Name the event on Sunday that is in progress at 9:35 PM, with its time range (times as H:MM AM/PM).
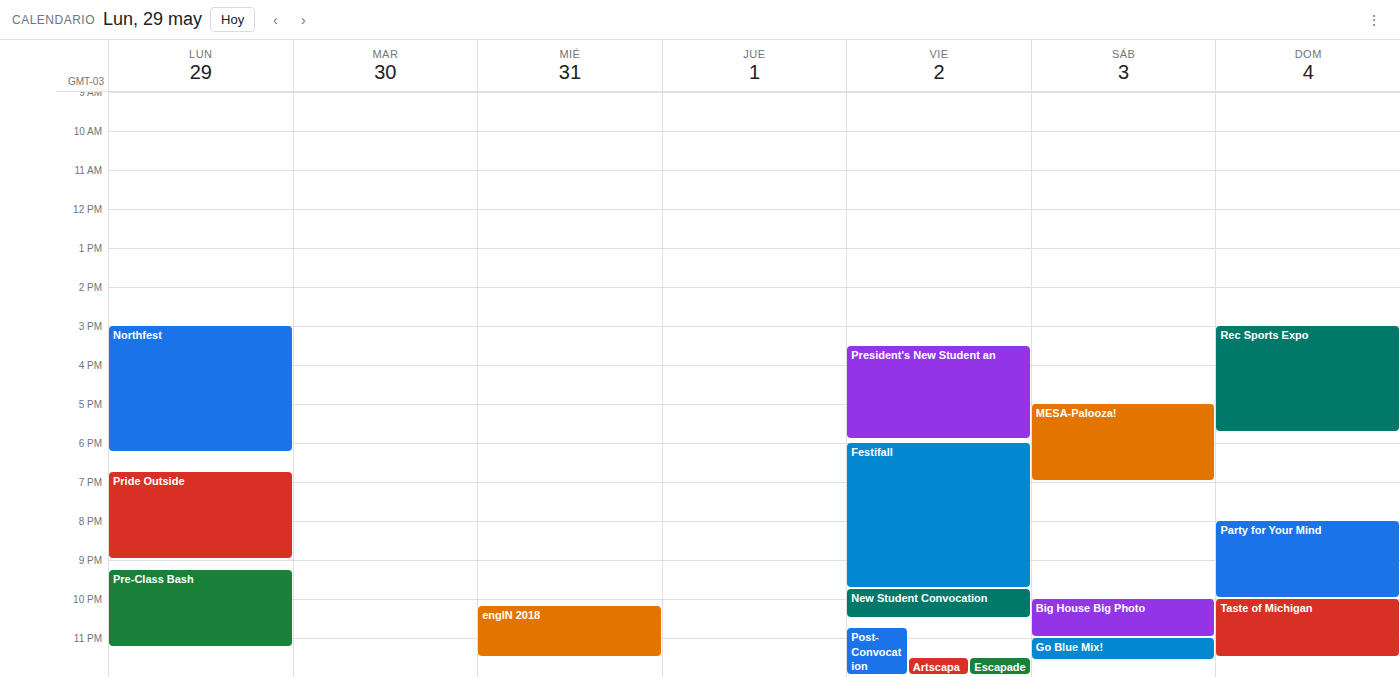
"Party for Your Mind", 8:00 PM to 10:00 PM